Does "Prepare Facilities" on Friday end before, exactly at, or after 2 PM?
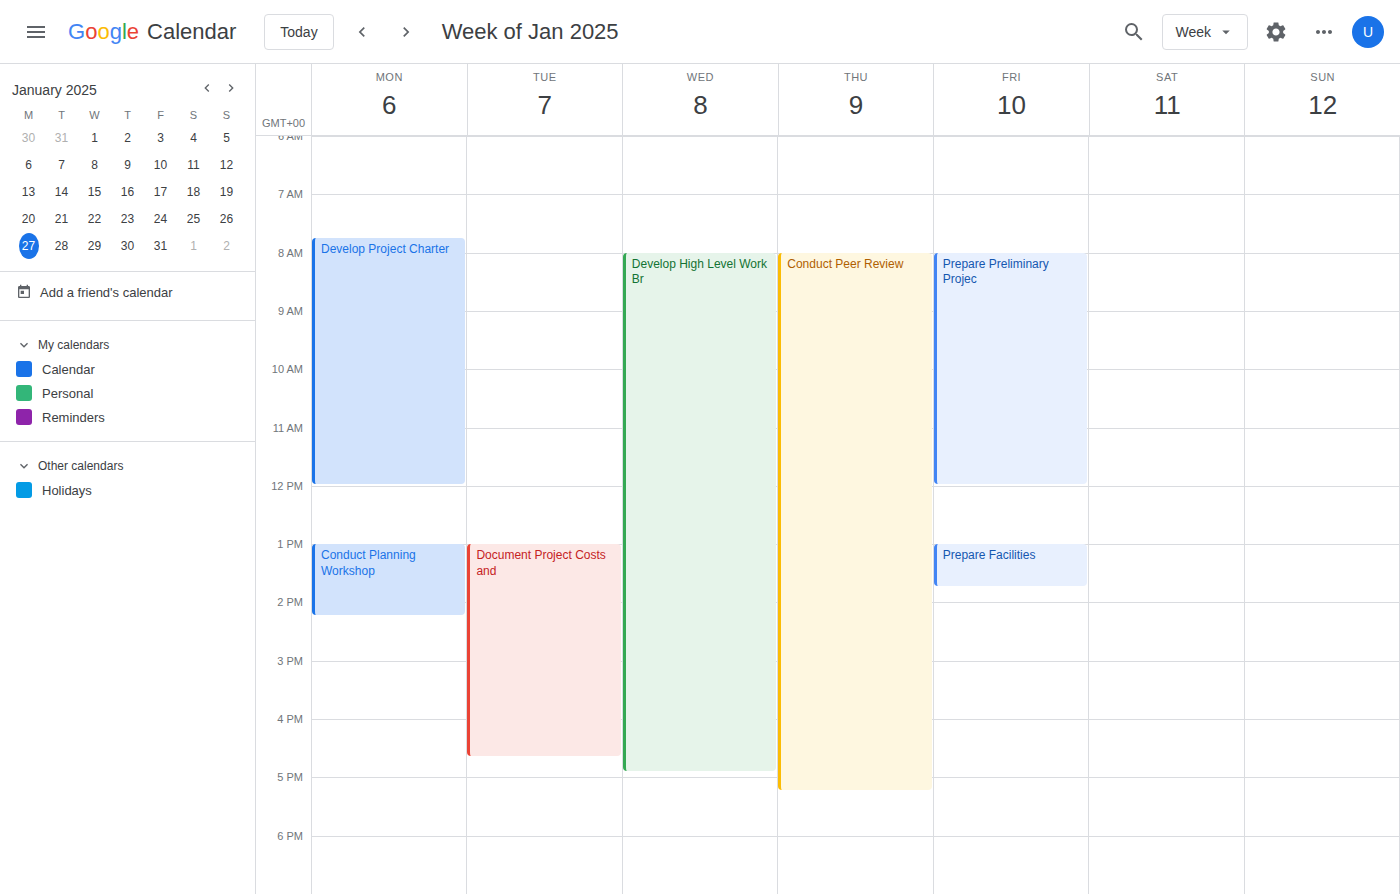
1:45 PM -- before 2 PM, 15 minutes above the 2 PM line.